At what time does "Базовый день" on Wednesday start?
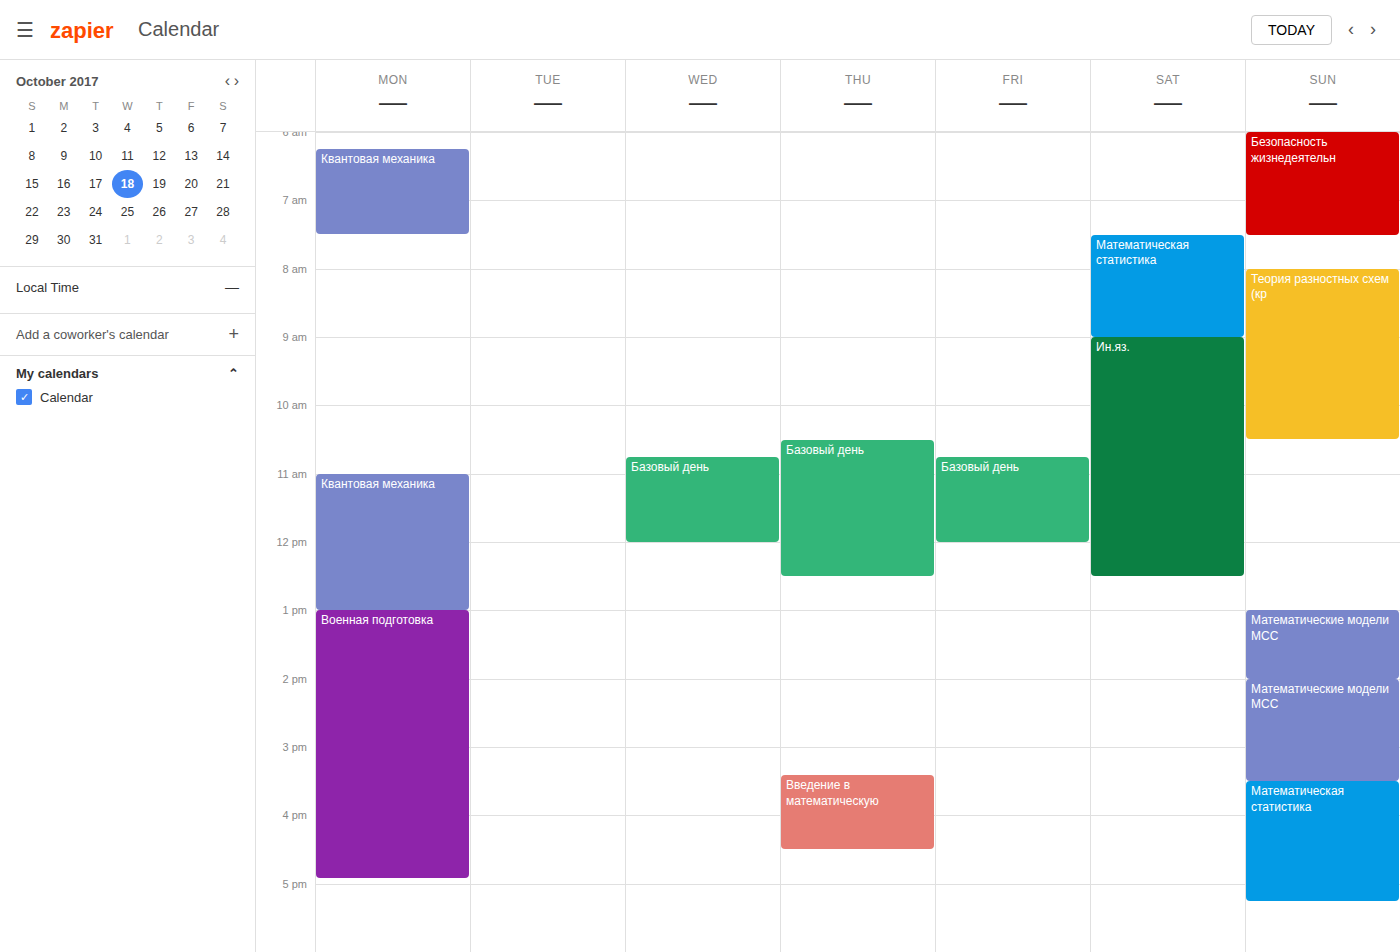
10:45 AM